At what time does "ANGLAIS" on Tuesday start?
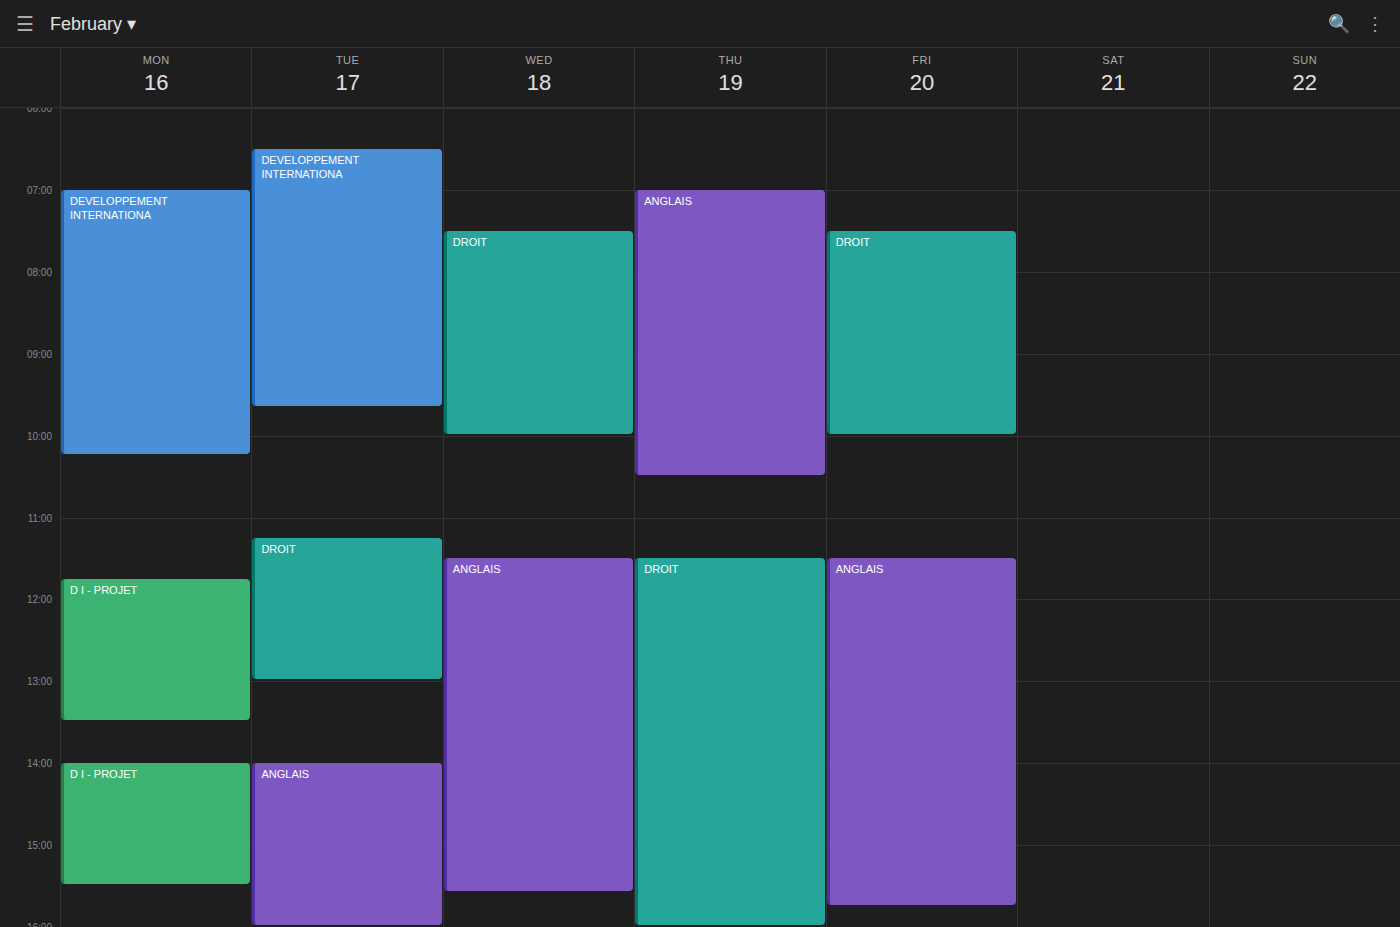
2:00 PM